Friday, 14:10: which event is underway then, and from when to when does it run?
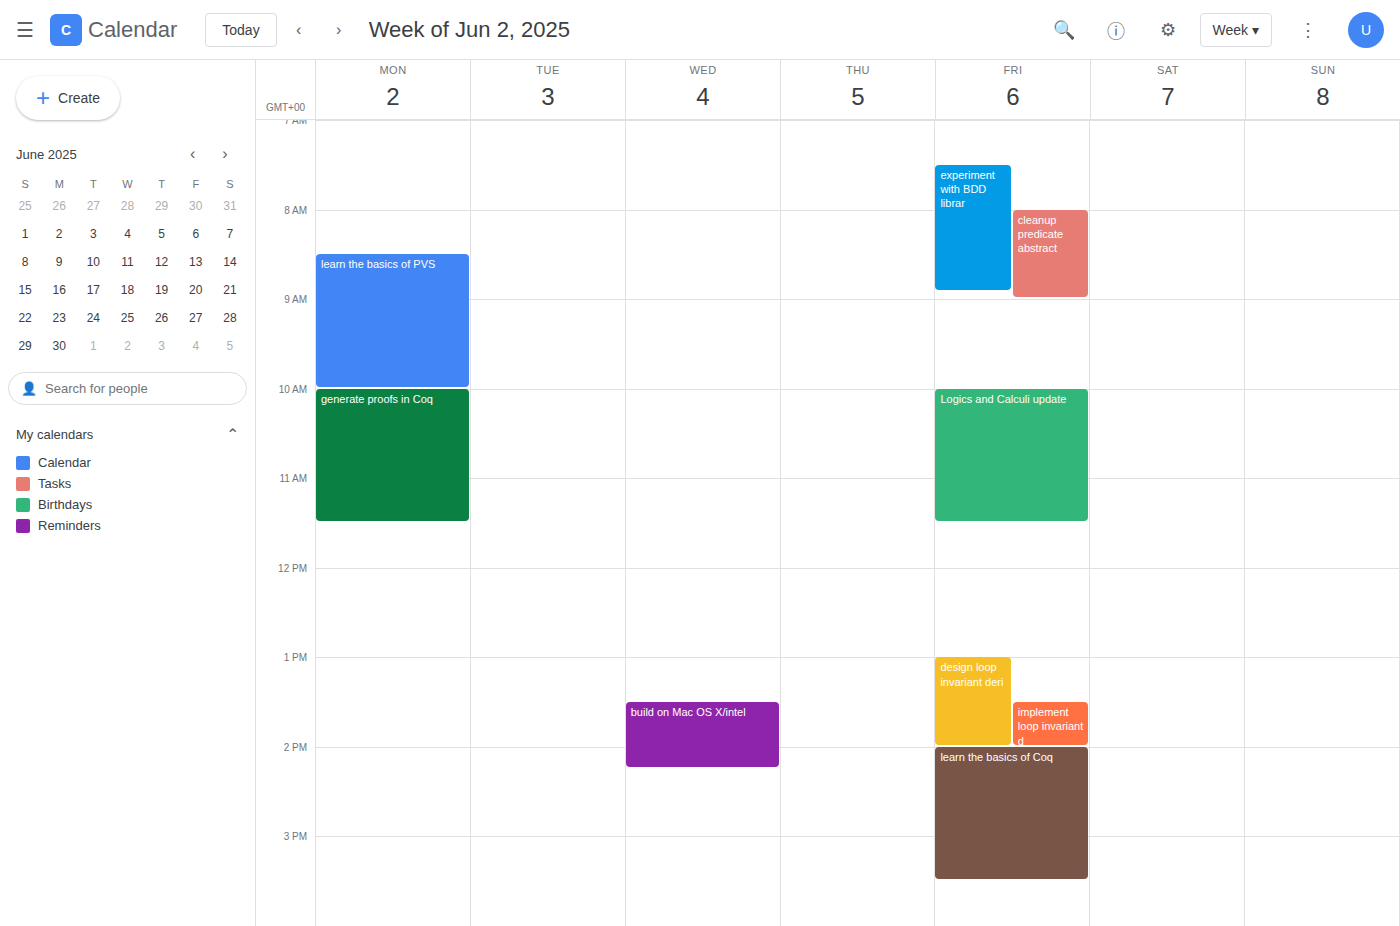
"learn the basics of Coq", 14:00 to 15:30